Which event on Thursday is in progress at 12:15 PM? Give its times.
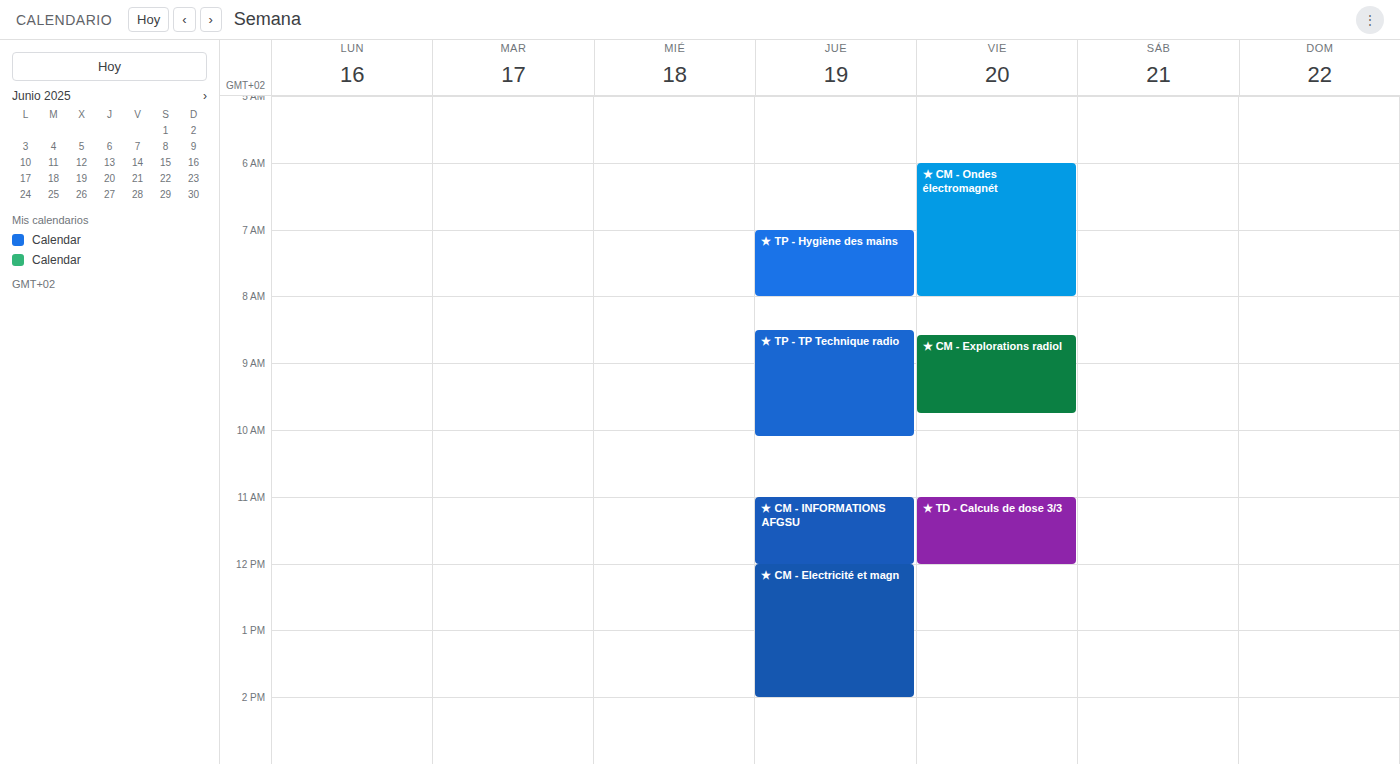
"★ CM - Electricité et magn", 12:00 PM to 2:00 PM